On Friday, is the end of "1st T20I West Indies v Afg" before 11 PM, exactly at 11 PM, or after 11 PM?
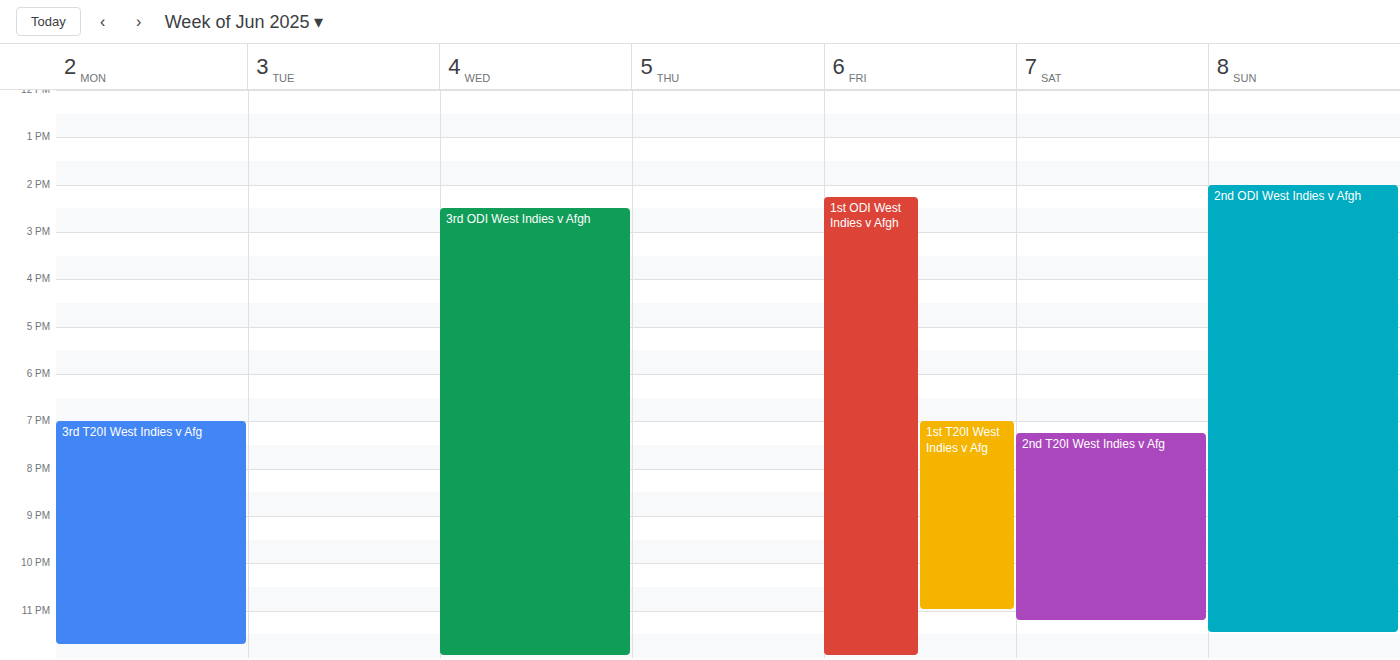
11:00 PM -- exactly at 11 PM, on the 11 PM line.